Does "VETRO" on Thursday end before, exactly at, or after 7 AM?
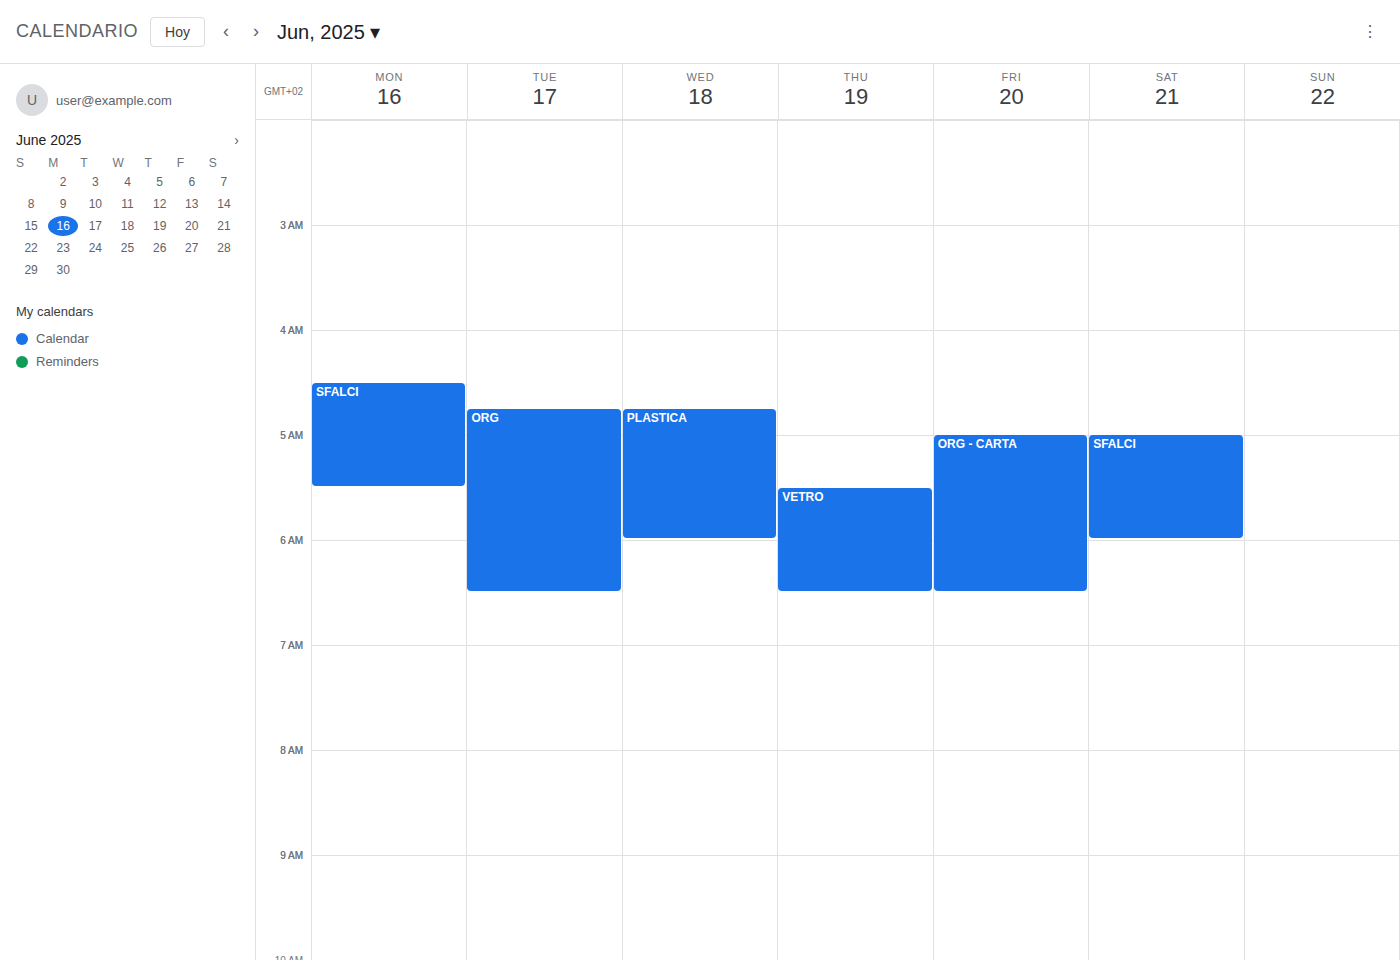
6:30 AM -- before 7 AM, 30 minutes above the 7 AM line.